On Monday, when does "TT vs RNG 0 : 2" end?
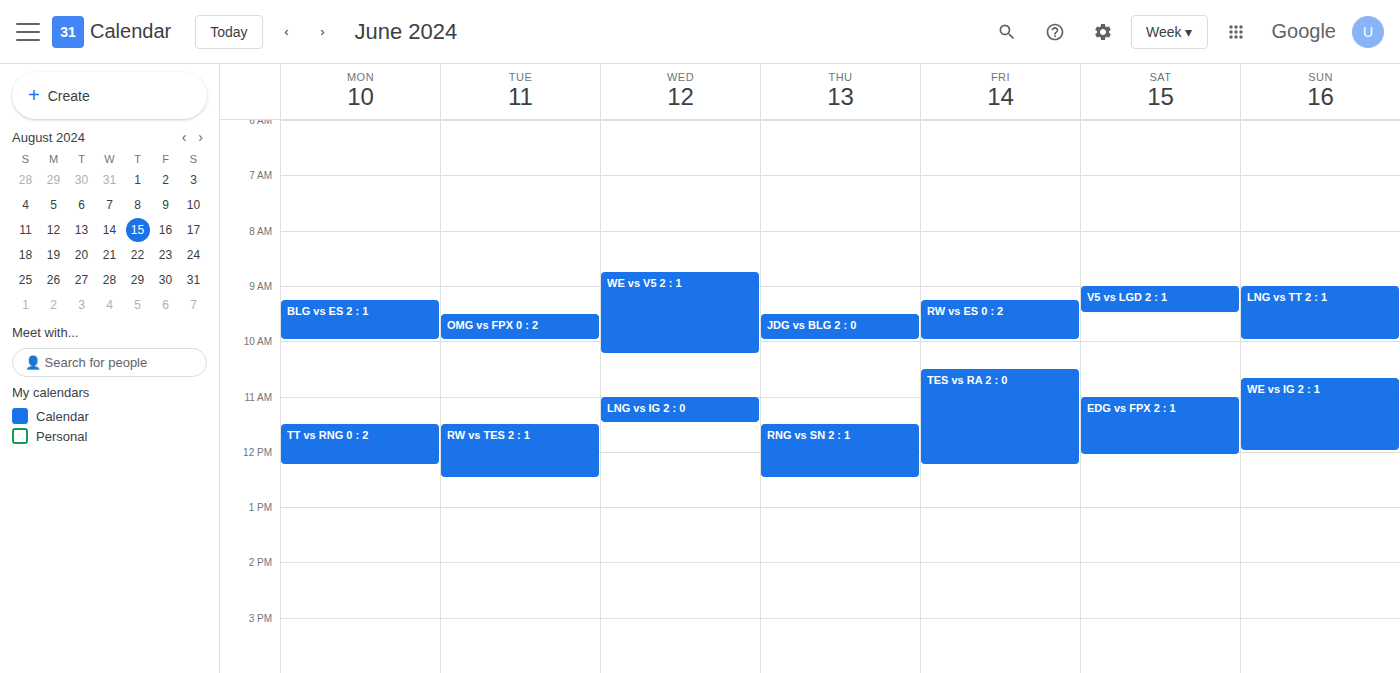
12:15 PM